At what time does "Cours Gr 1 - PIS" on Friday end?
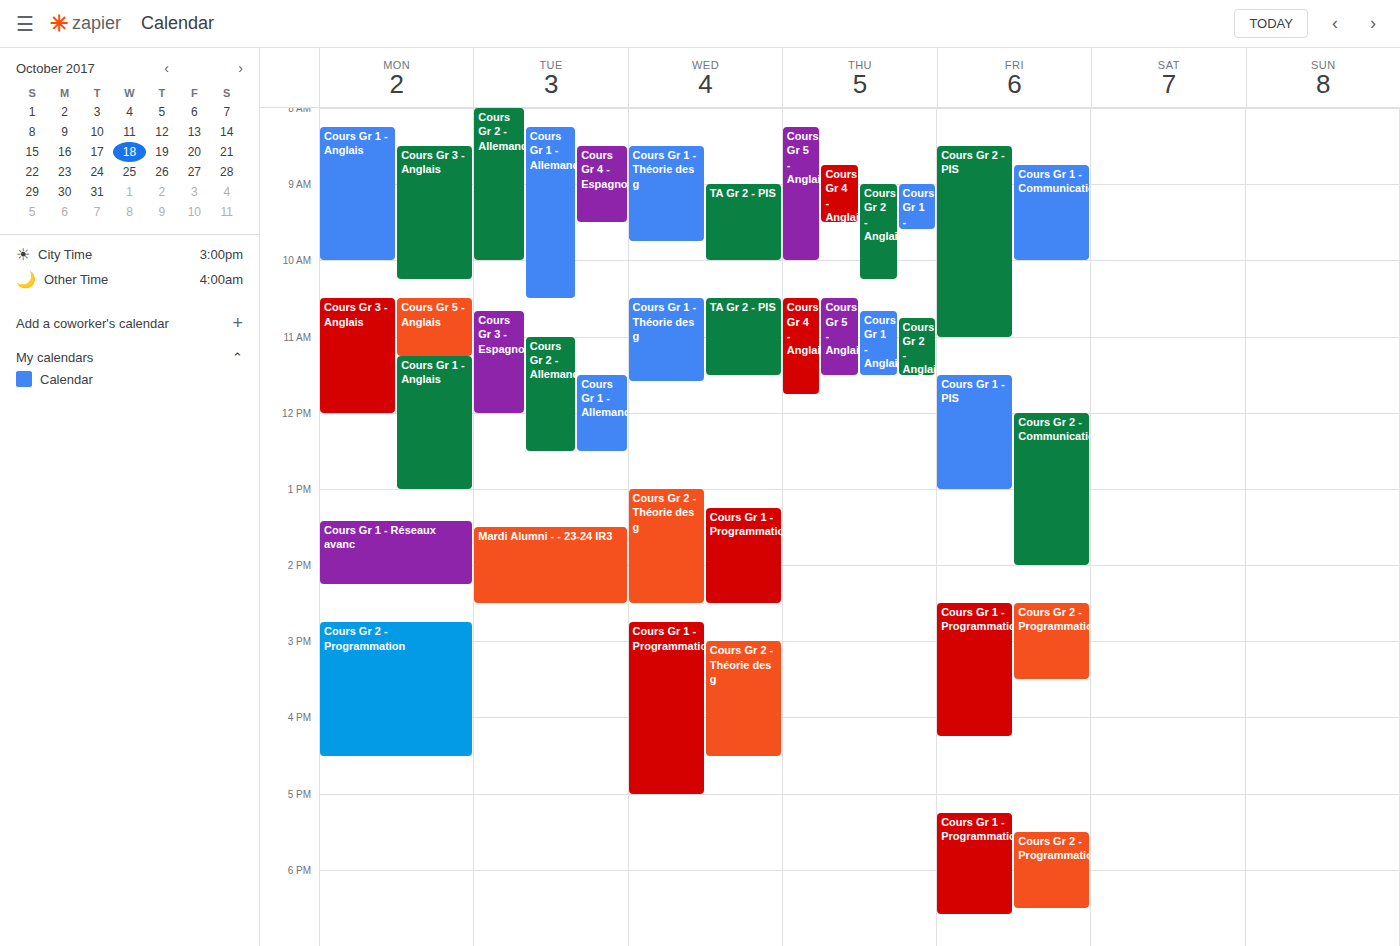
13:00